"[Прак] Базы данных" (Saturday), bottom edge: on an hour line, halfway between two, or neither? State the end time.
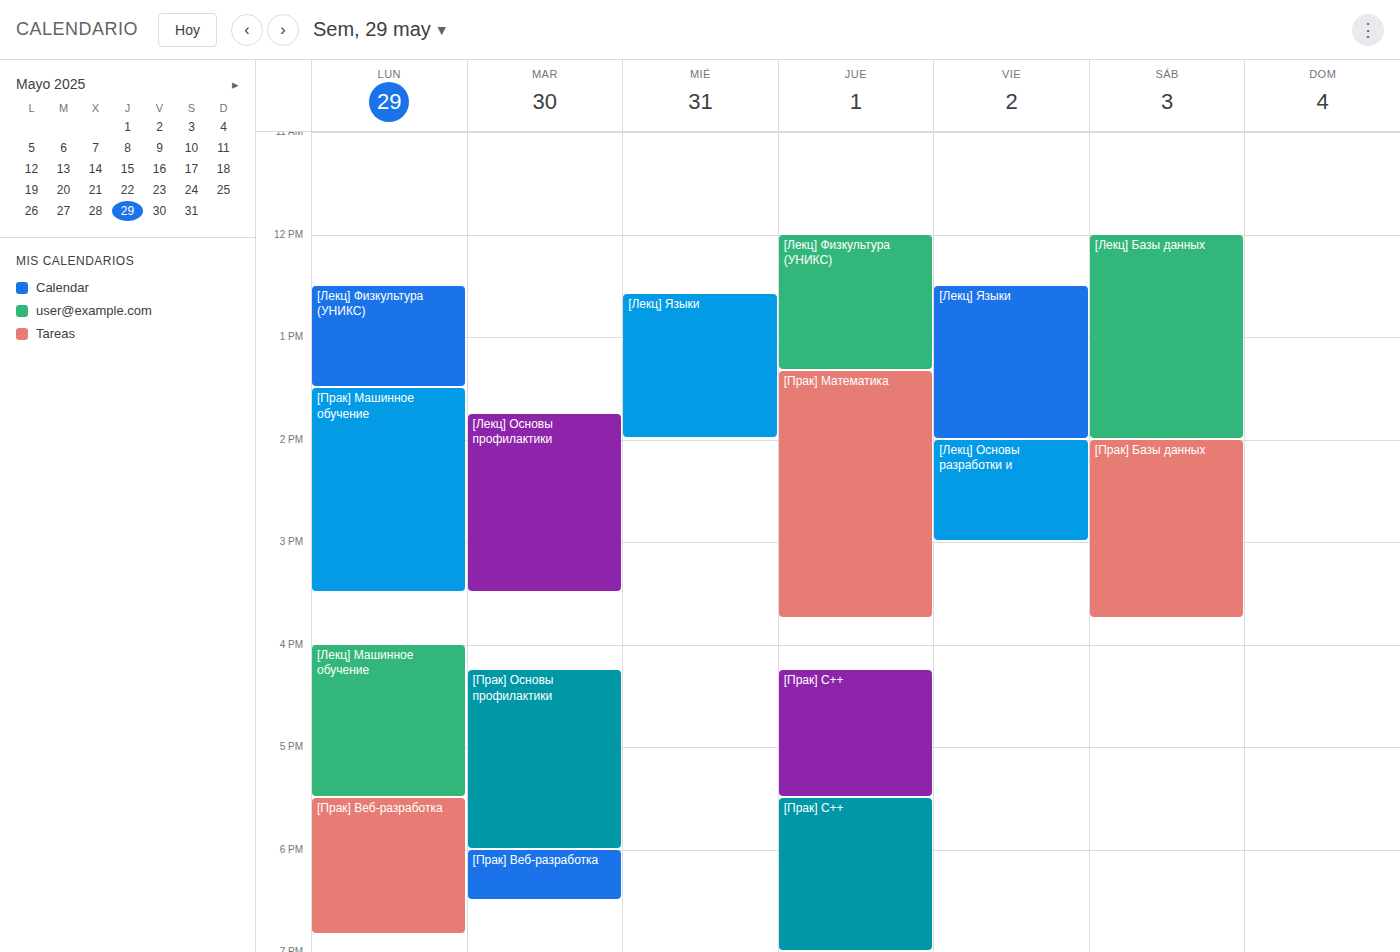
3:45 PM -- neither: three quarters of the way from the 3 PM line to the 4 PM line.